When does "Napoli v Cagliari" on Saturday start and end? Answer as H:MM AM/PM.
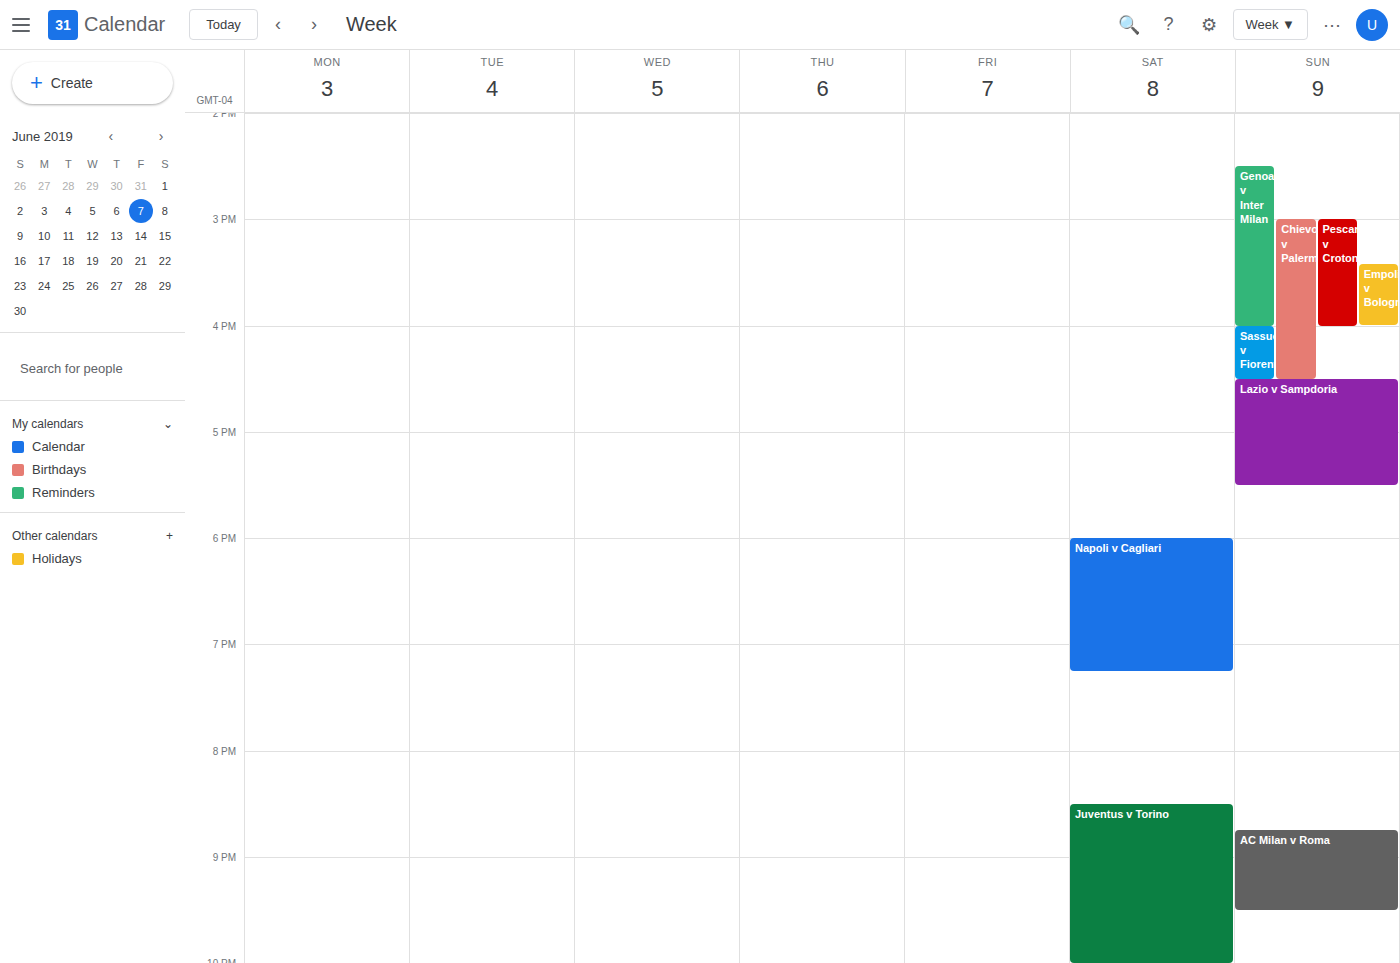
6:00 PM to 7:15 PM